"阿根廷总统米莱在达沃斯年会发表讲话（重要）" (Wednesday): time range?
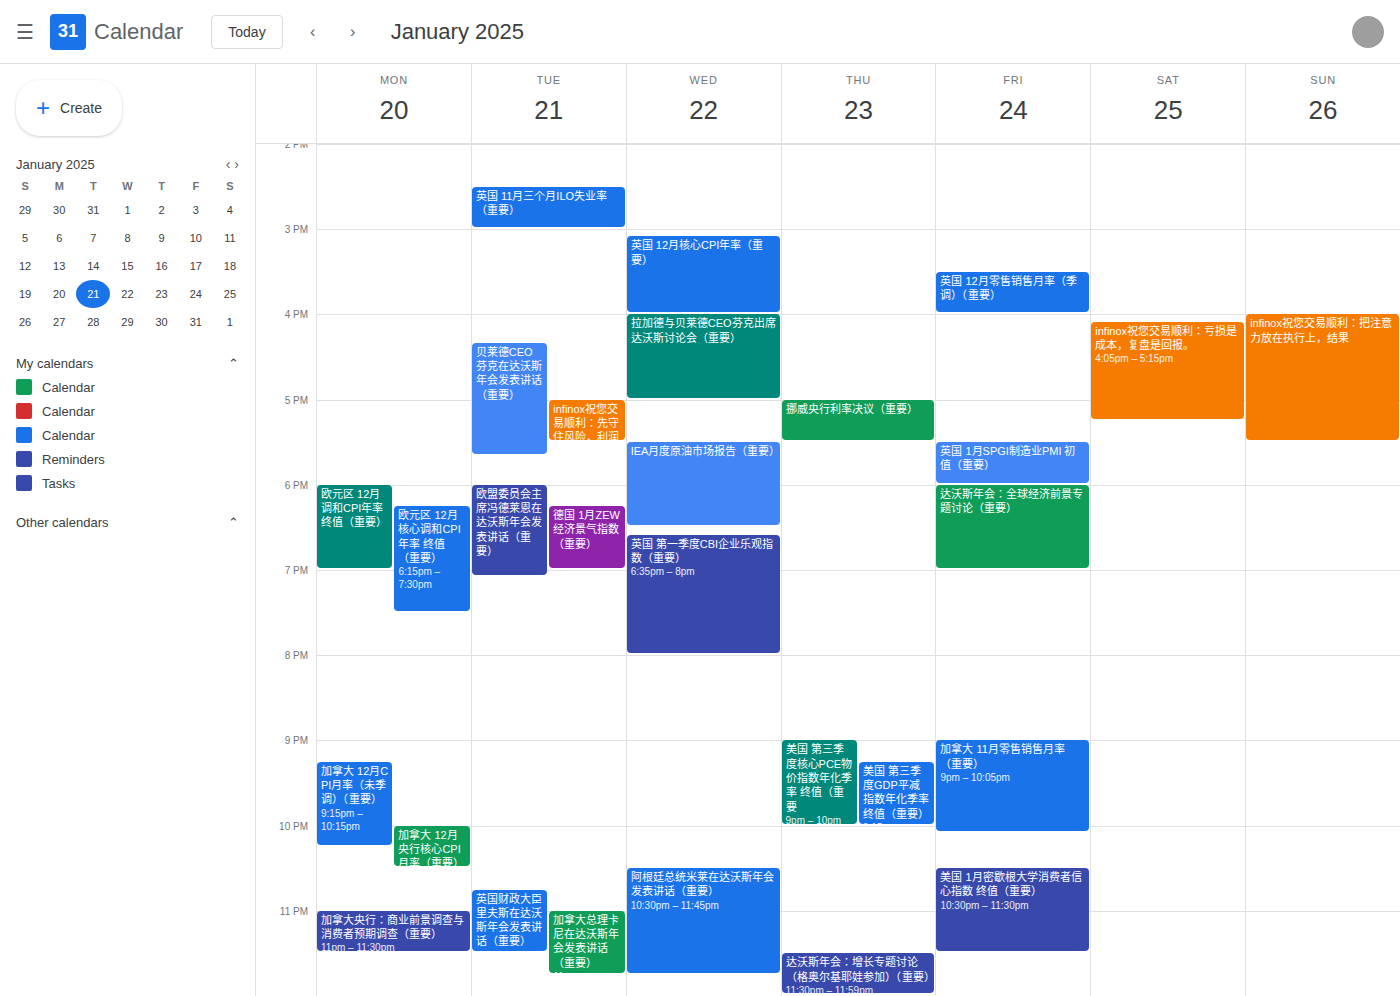
10:30 PM to 11:45 PM